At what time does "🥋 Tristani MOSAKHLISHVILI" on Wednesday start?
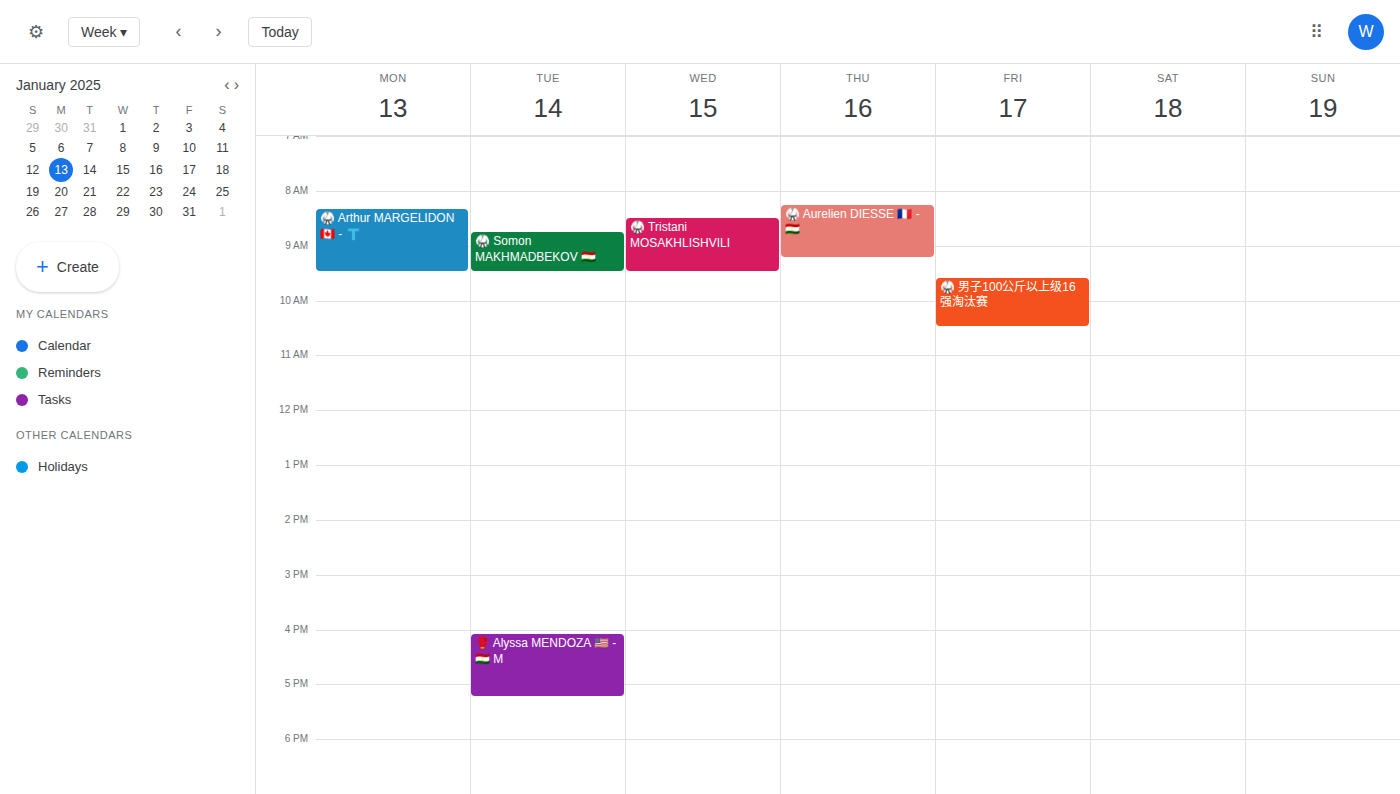
8:30 AM